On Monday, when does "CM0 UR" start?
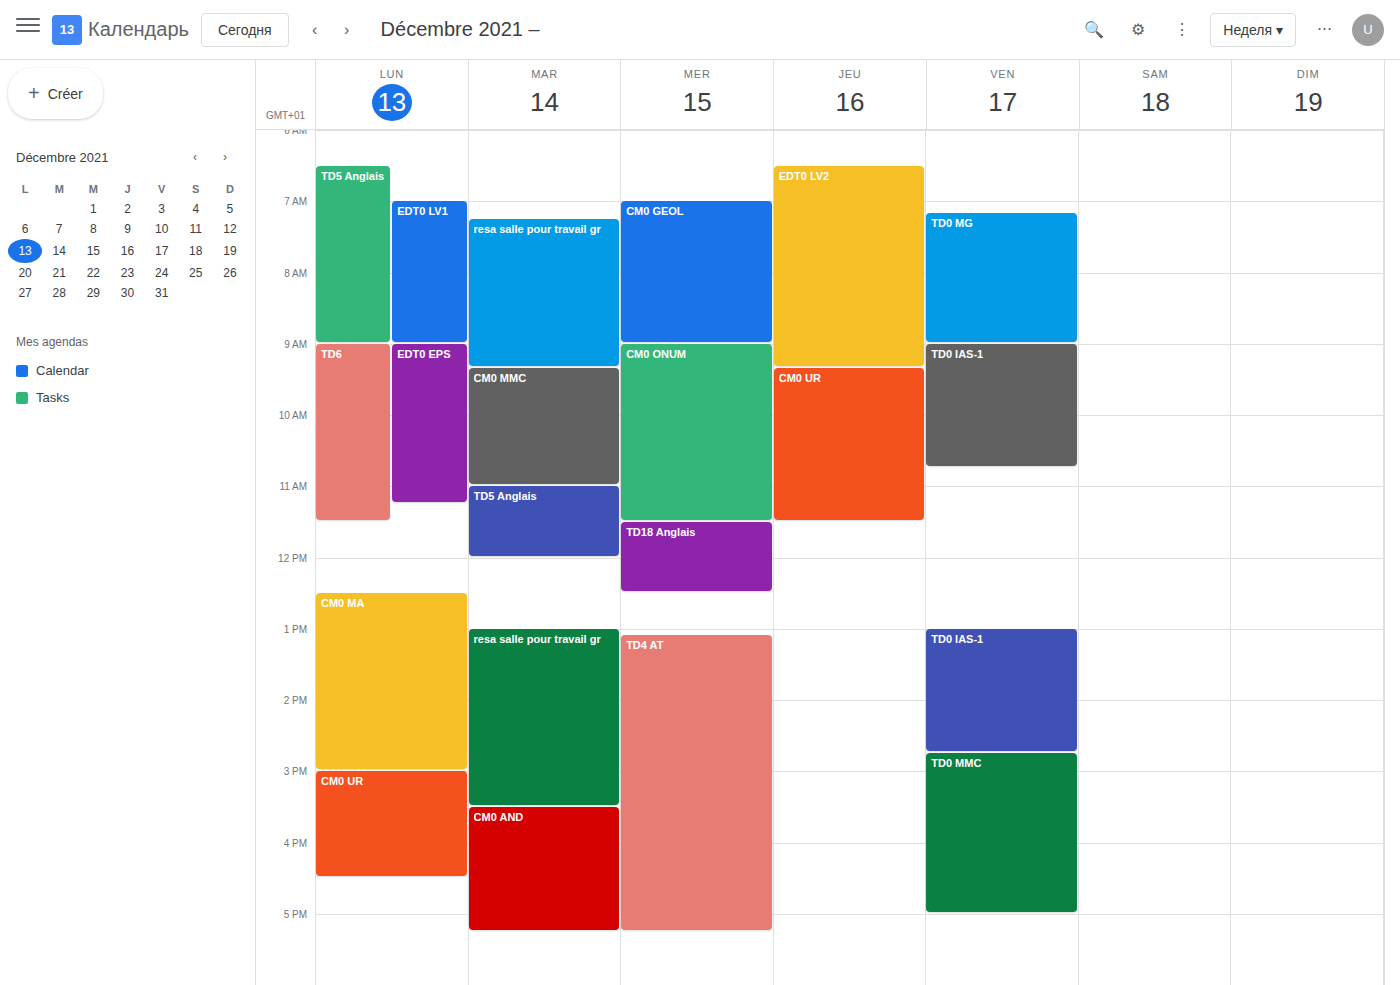
15:00